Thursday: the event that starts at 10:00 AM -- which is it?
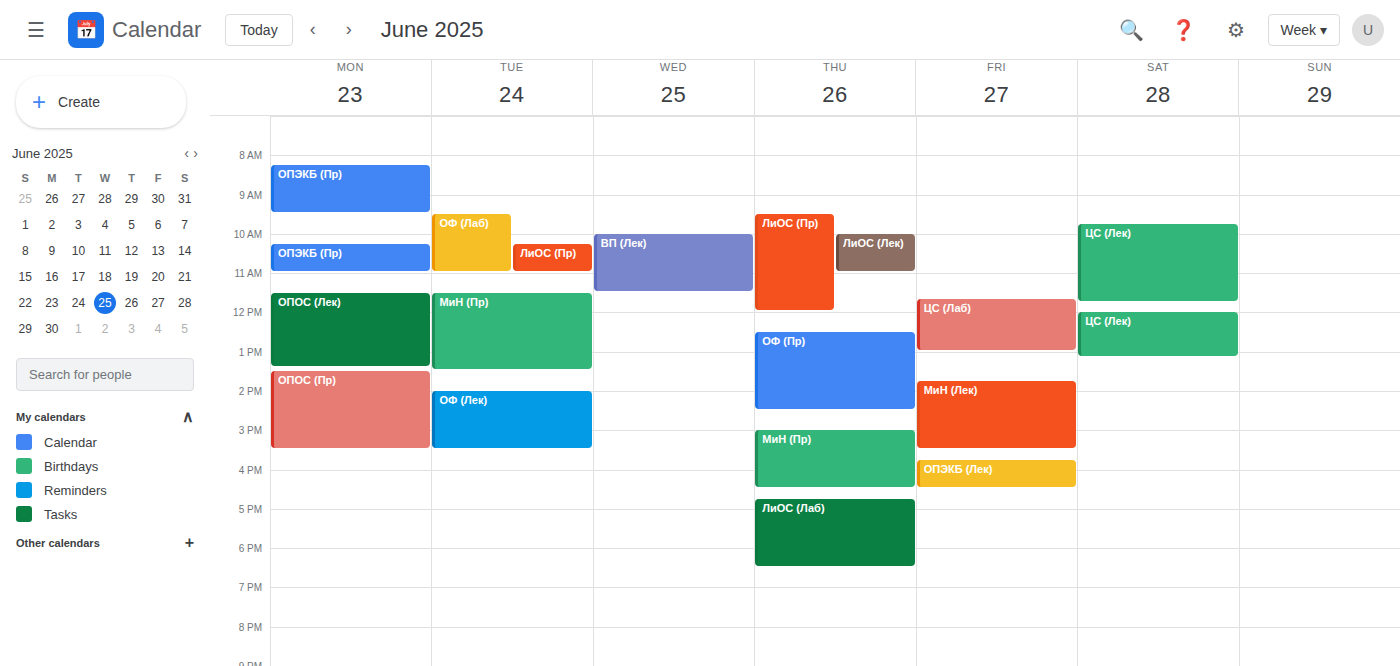
"ЛиОС (Лек)"